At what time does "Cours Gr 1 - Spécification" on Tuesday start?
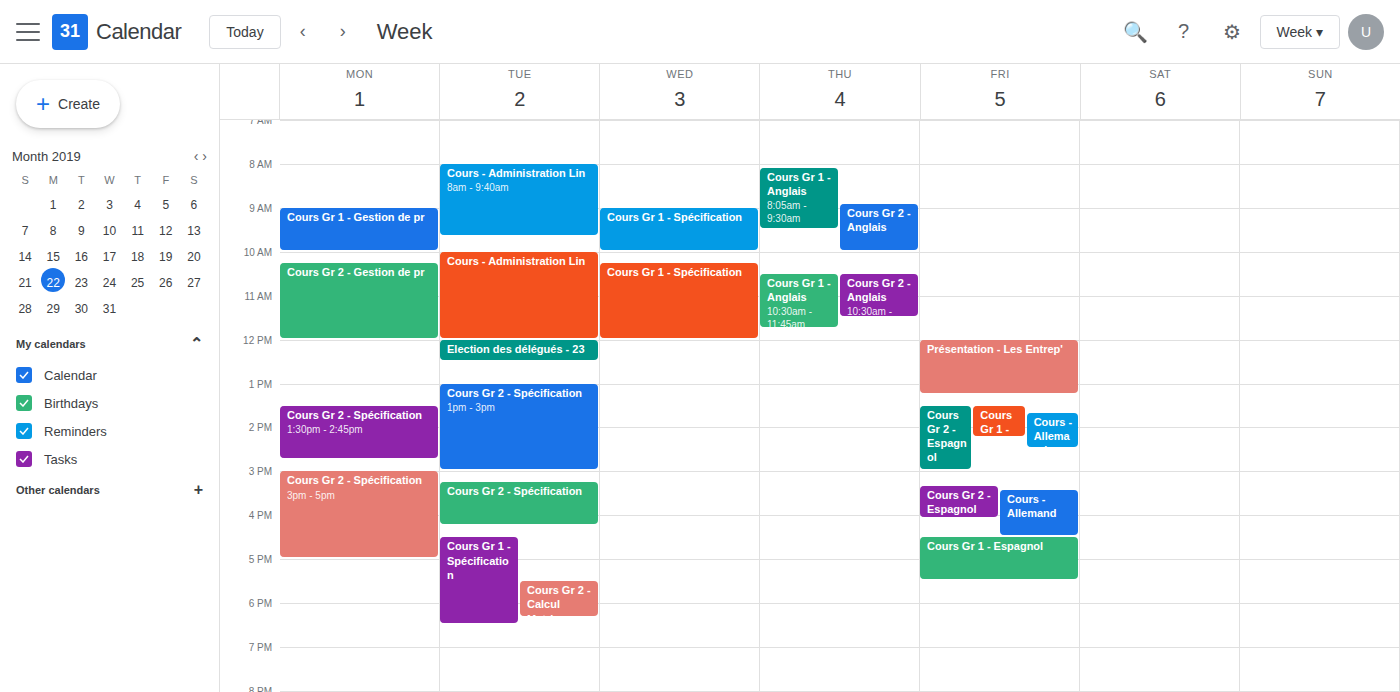
16:30